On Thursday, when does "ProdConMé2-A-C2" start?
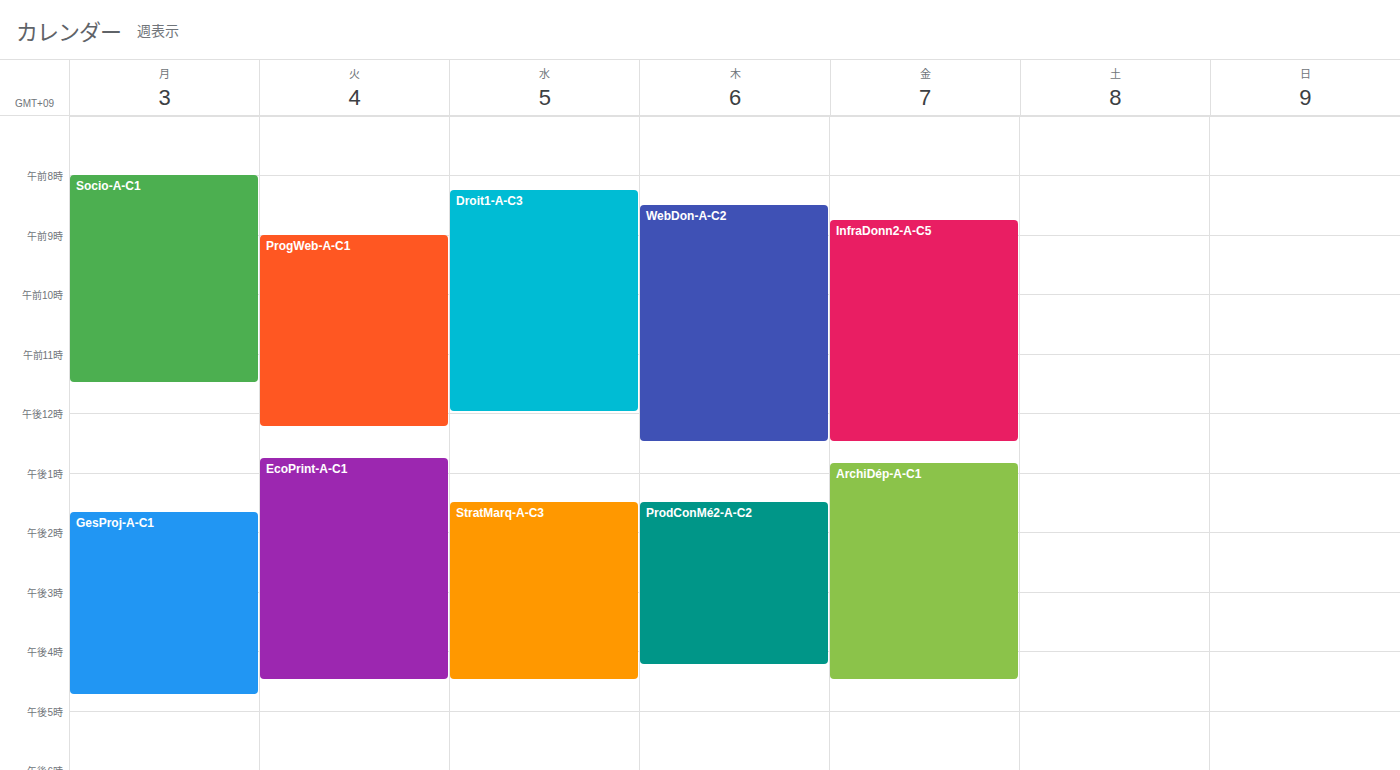
1:30 PM